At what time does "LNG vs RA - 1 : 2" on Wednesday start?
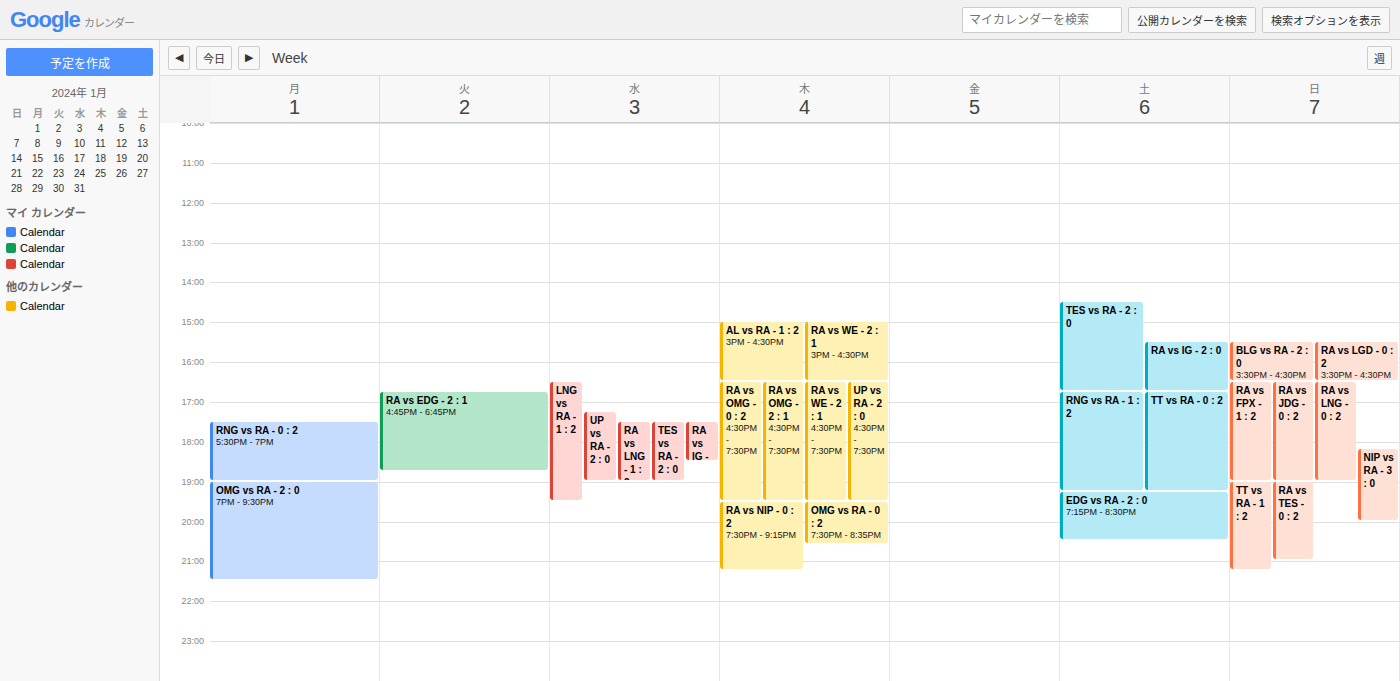
4:30 PM